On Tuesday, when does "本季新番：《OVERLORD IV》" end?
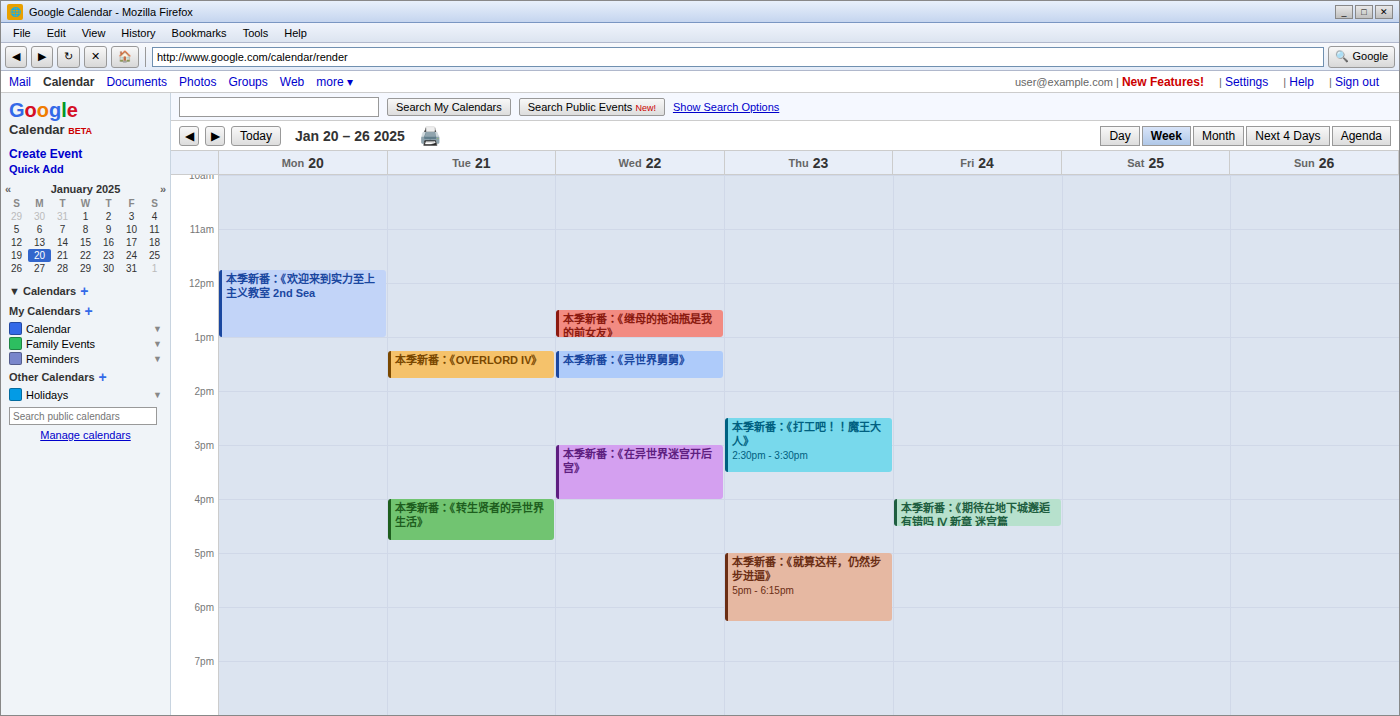
1:45 PM